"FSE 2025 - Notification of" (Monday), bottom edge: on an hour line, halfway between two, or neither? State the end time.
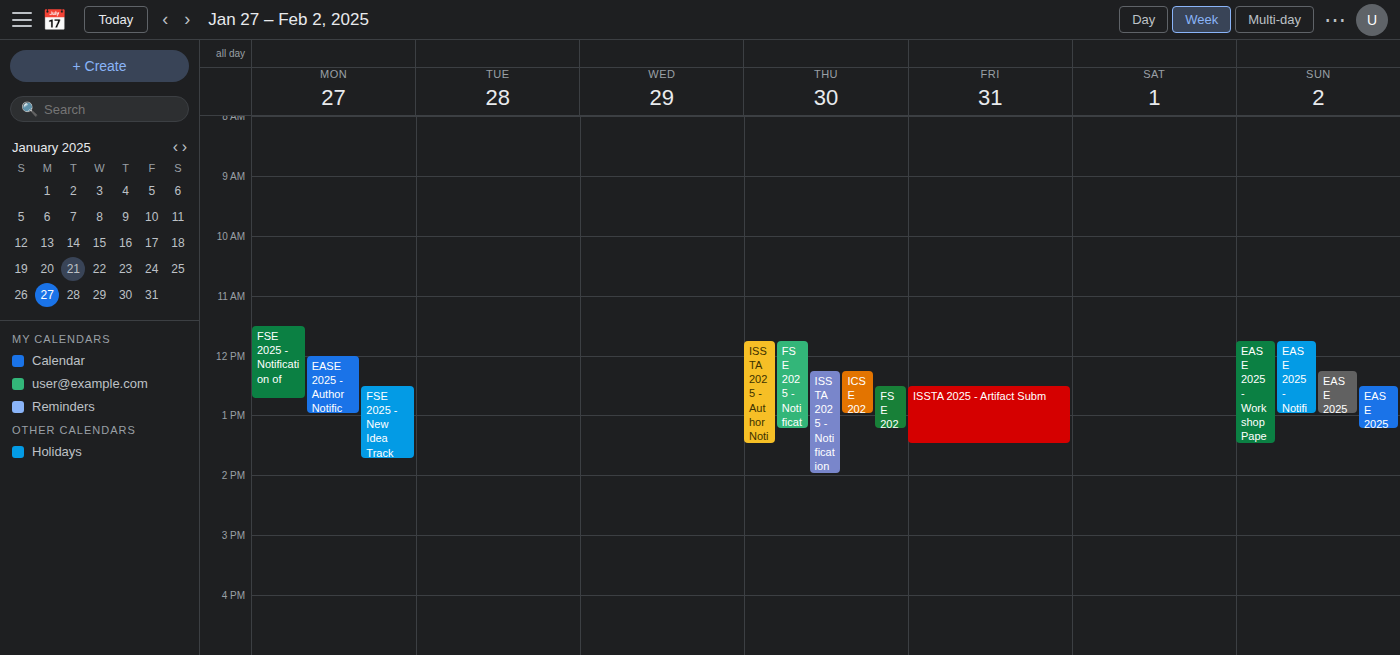
12:45 PM -- neither: three quarters of the way from the 12 PM line to the 1 PM line.